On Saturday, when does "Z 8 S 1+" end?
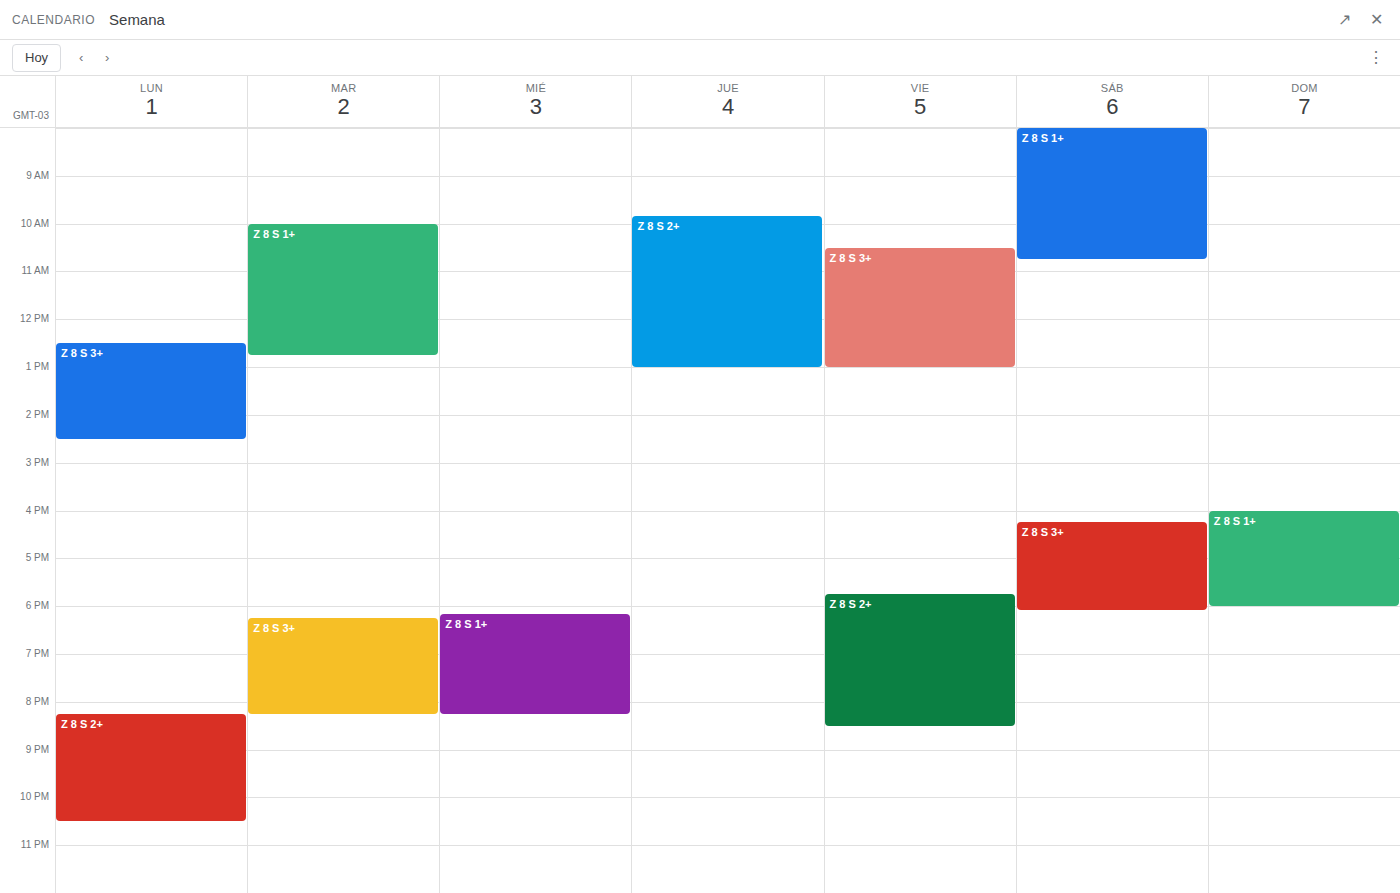
10:45 AM